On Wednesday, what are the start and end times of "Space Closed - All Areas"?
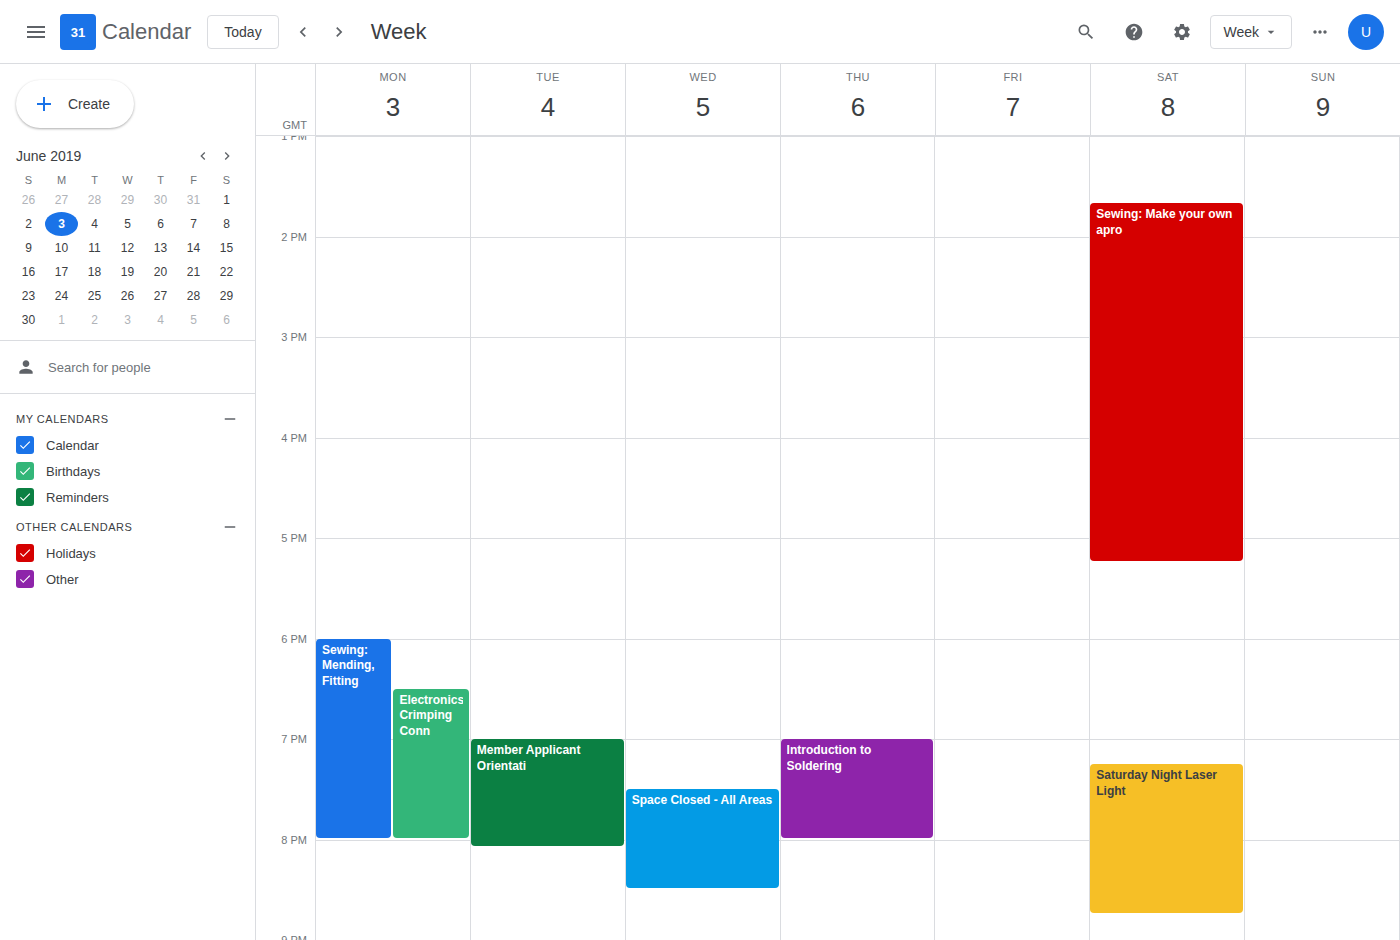
7:30 PM to 8:30 PM